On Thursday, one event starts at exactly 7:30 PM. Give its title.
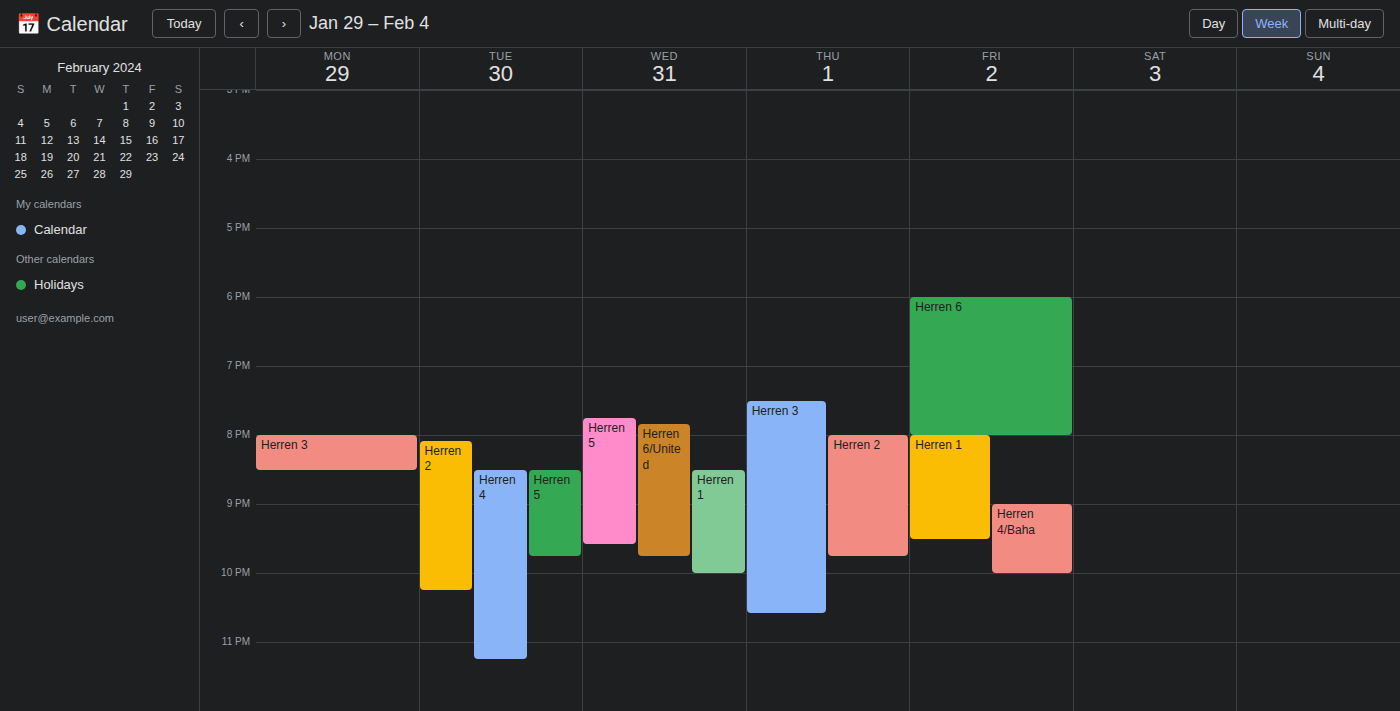
"Herren 3"